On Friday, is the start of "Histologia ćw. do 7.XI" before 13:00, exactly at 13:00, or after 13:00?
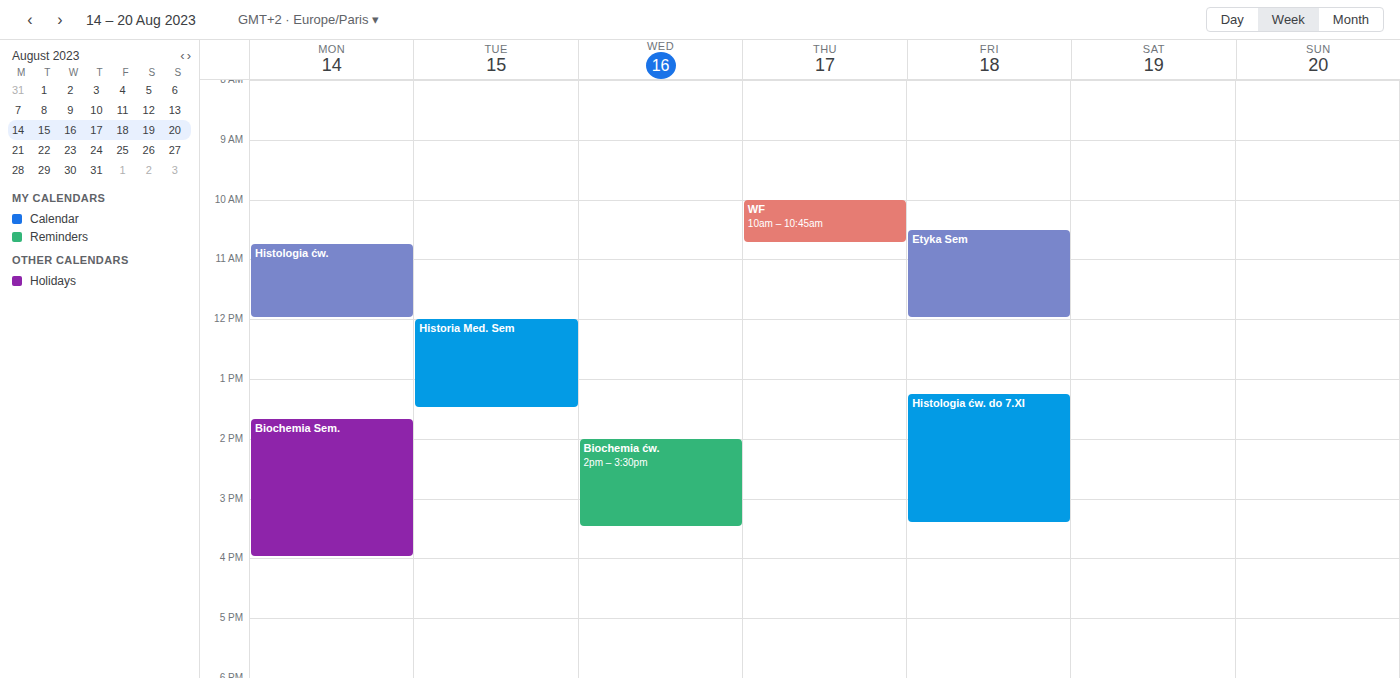
13:15 -- after 13:00, 15 minutes below the 13:00 line.